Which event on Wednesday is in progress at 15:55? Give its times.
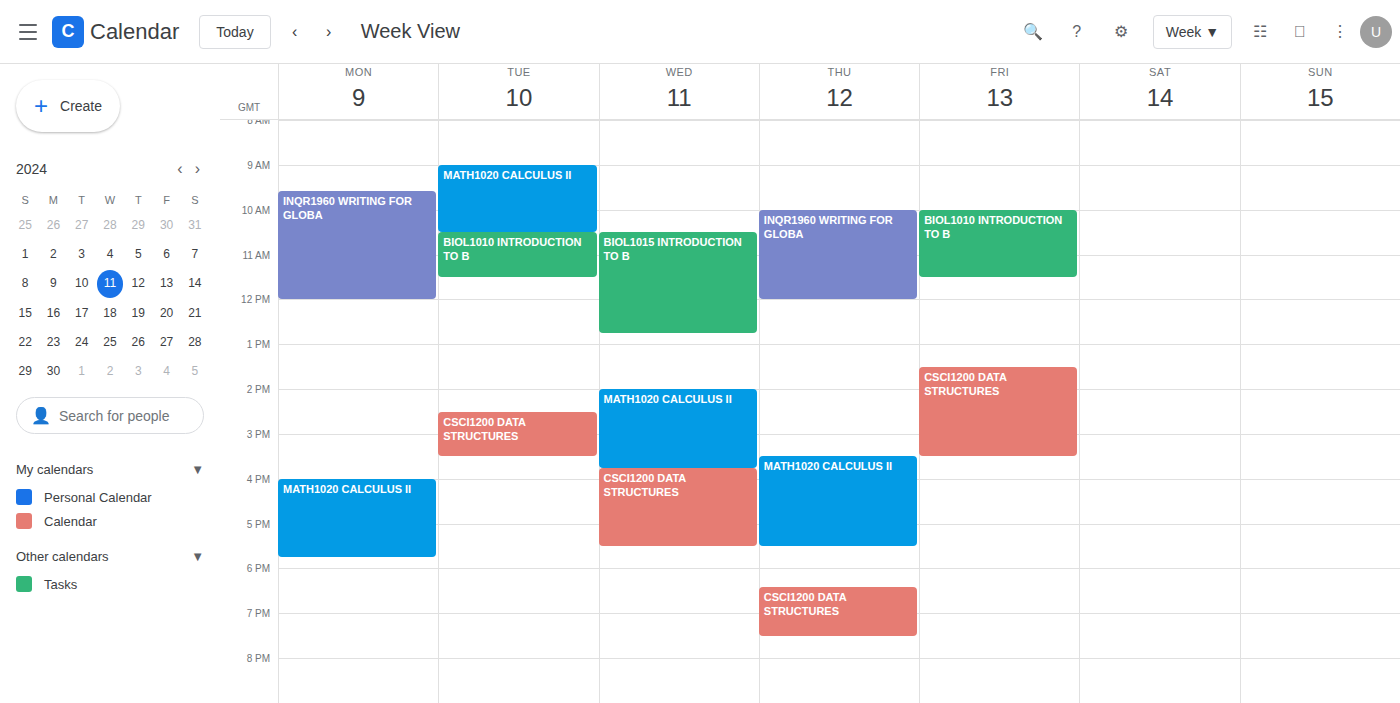
"CSCI1200 DATA STRUCTURES", 15:45 to 17:30